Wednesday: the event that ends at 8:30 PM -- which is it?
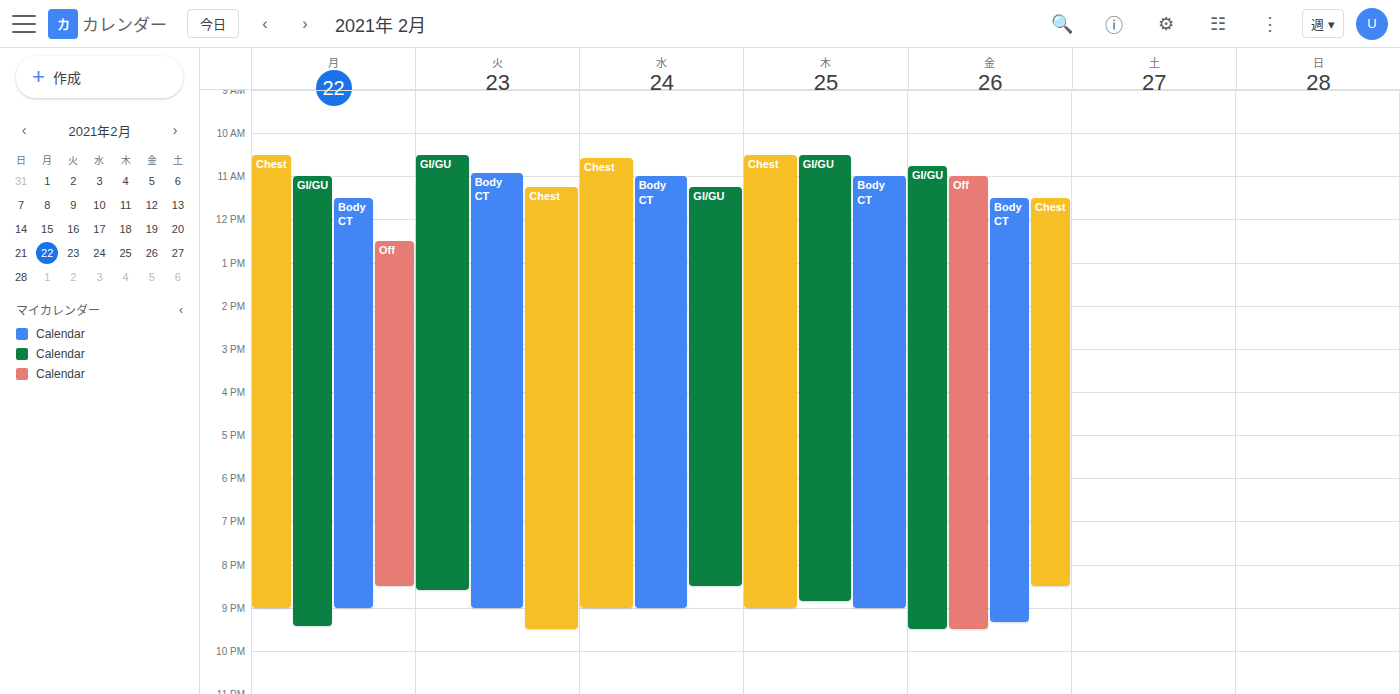
"GI/GU"